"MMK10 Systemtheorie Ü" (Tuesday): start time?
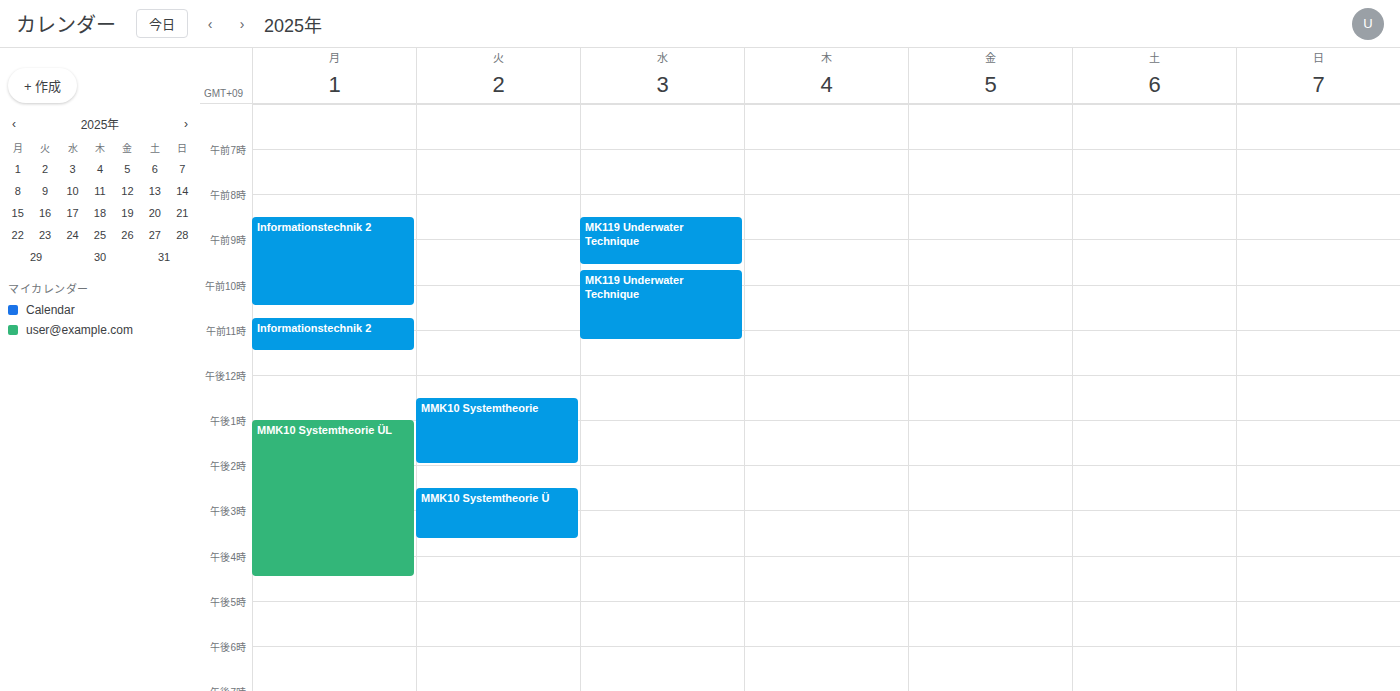
2:30 PM